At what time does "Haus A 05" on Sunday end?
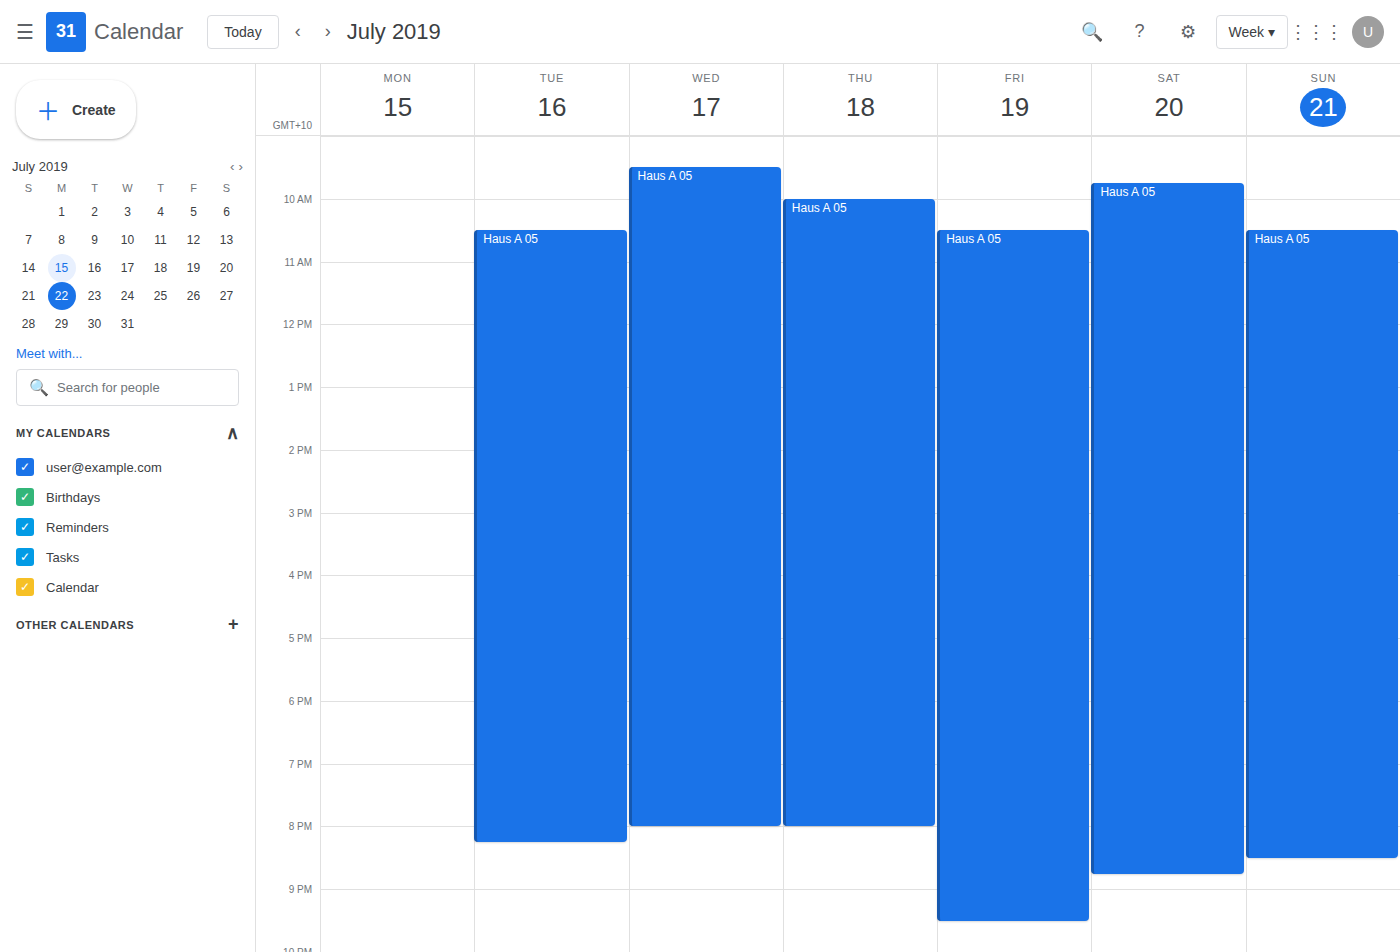
8:30 PM